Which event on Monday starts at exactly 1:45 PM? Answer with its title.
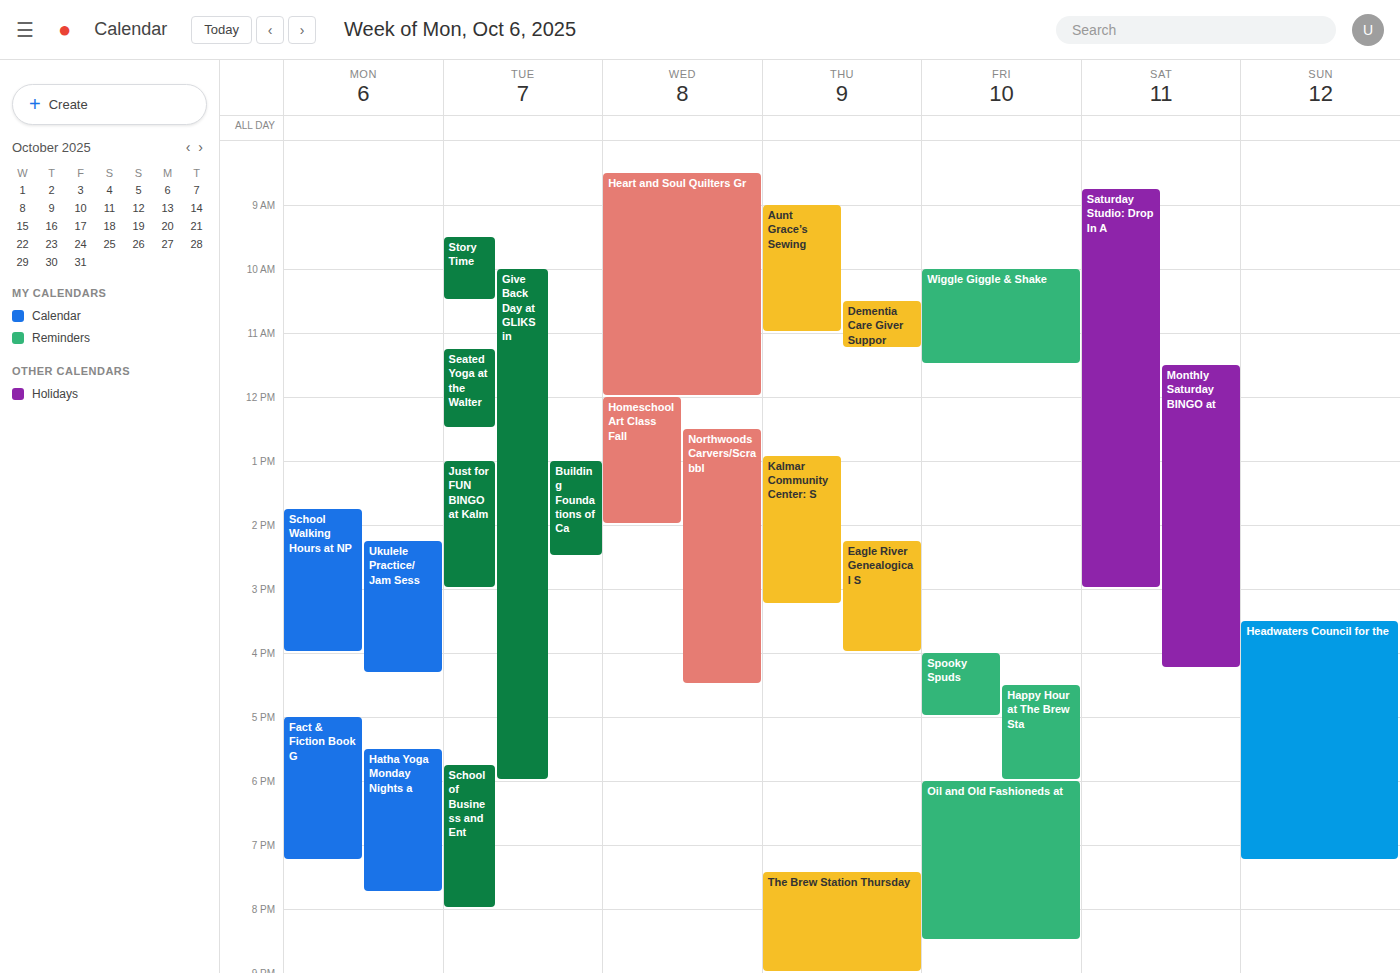
"School Walking Hours at NP"